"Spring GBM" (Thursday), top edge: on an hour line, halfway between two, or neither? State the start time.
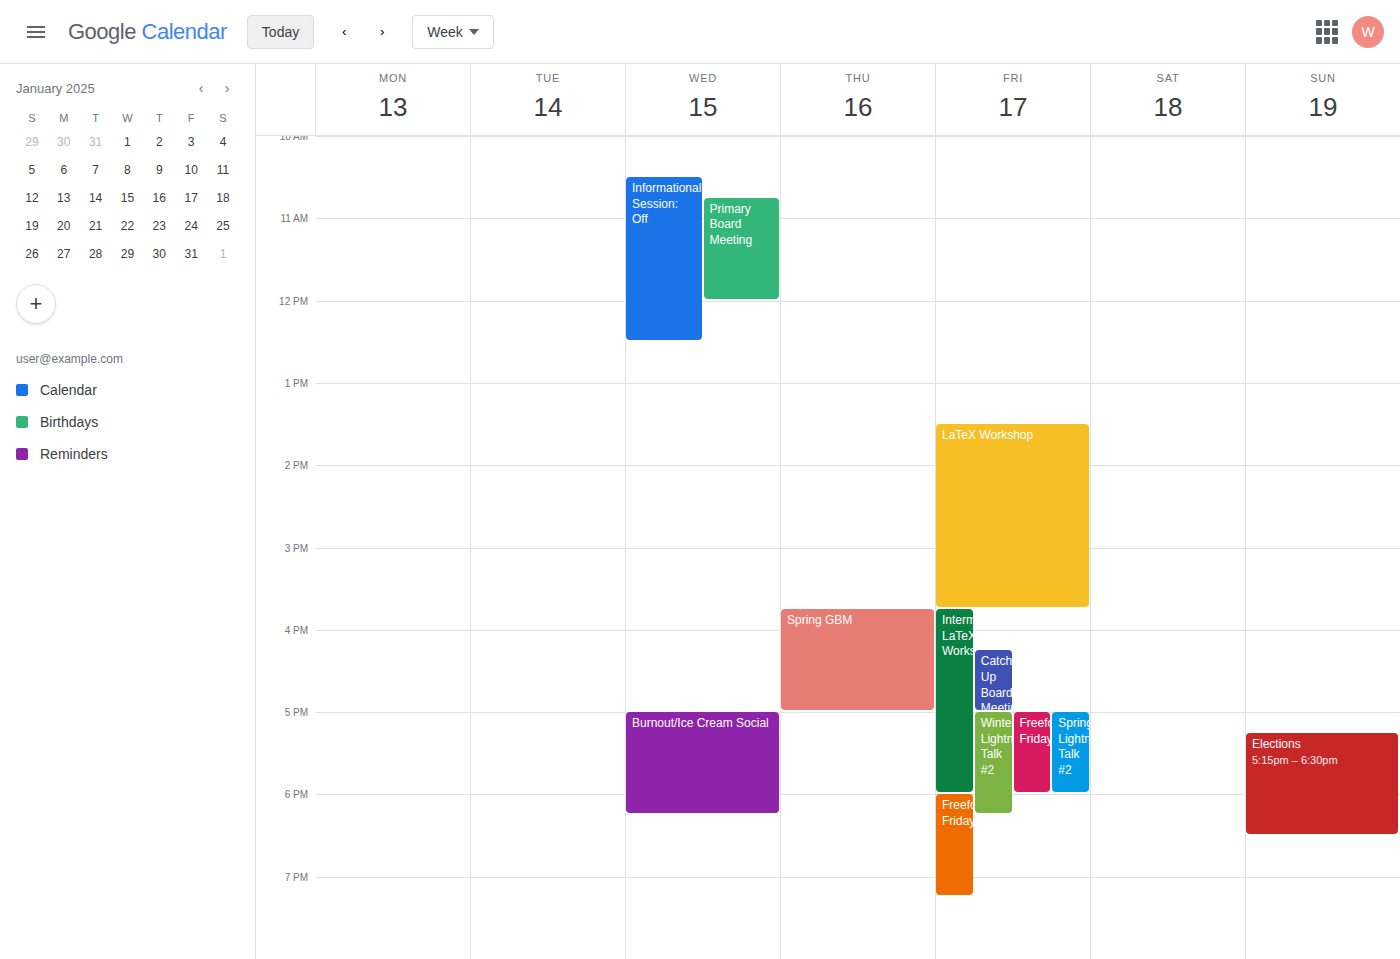
3:45 PM -- neither: three quarters of the way from the 3 PM line to the 4 PM line.